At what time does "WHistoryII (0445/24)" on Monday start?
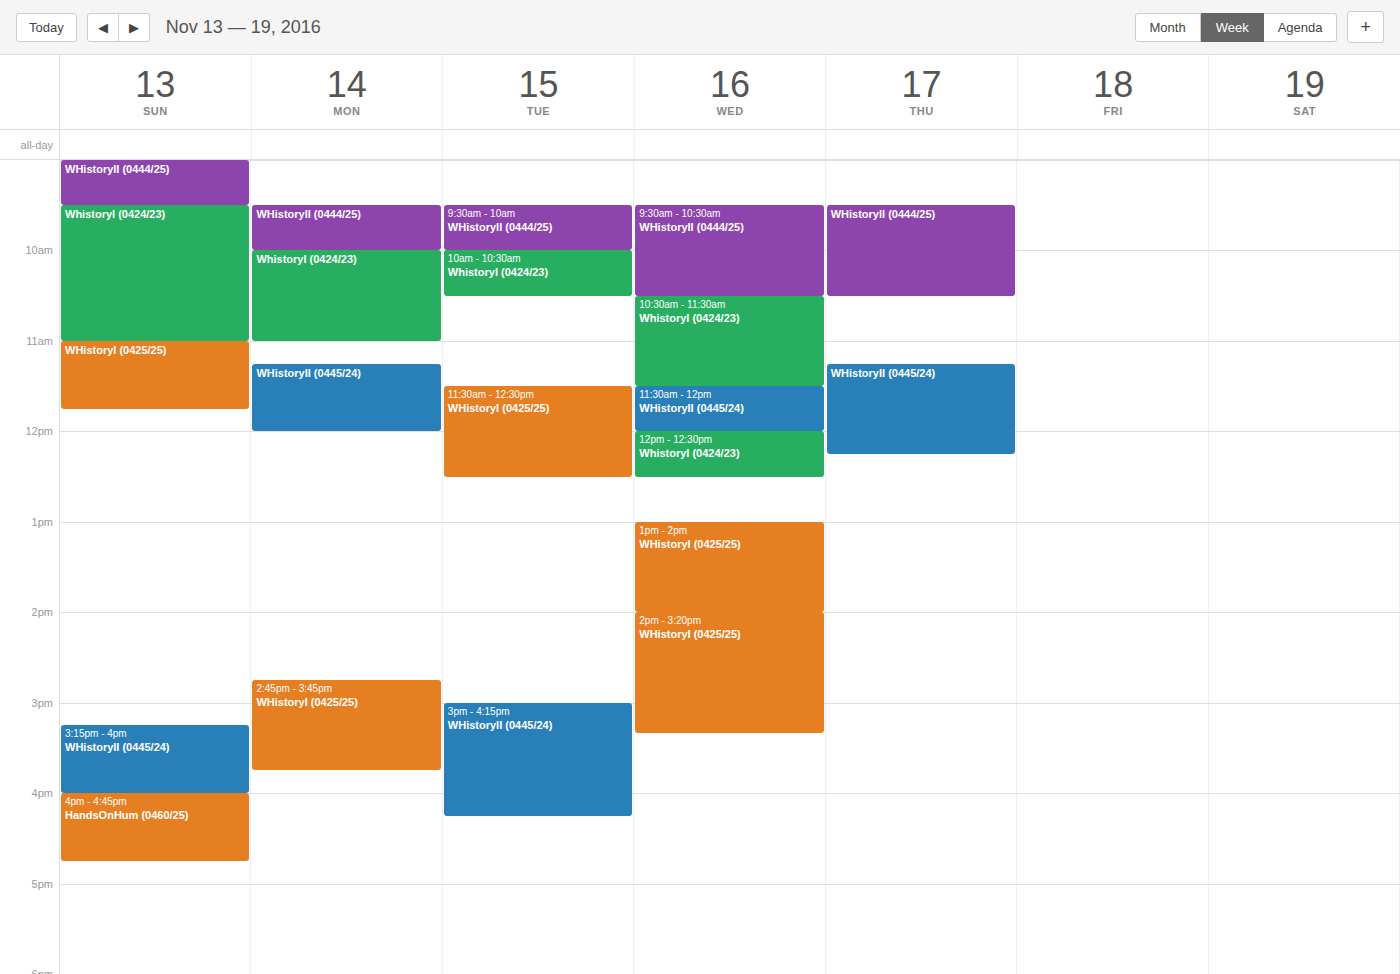
11:15